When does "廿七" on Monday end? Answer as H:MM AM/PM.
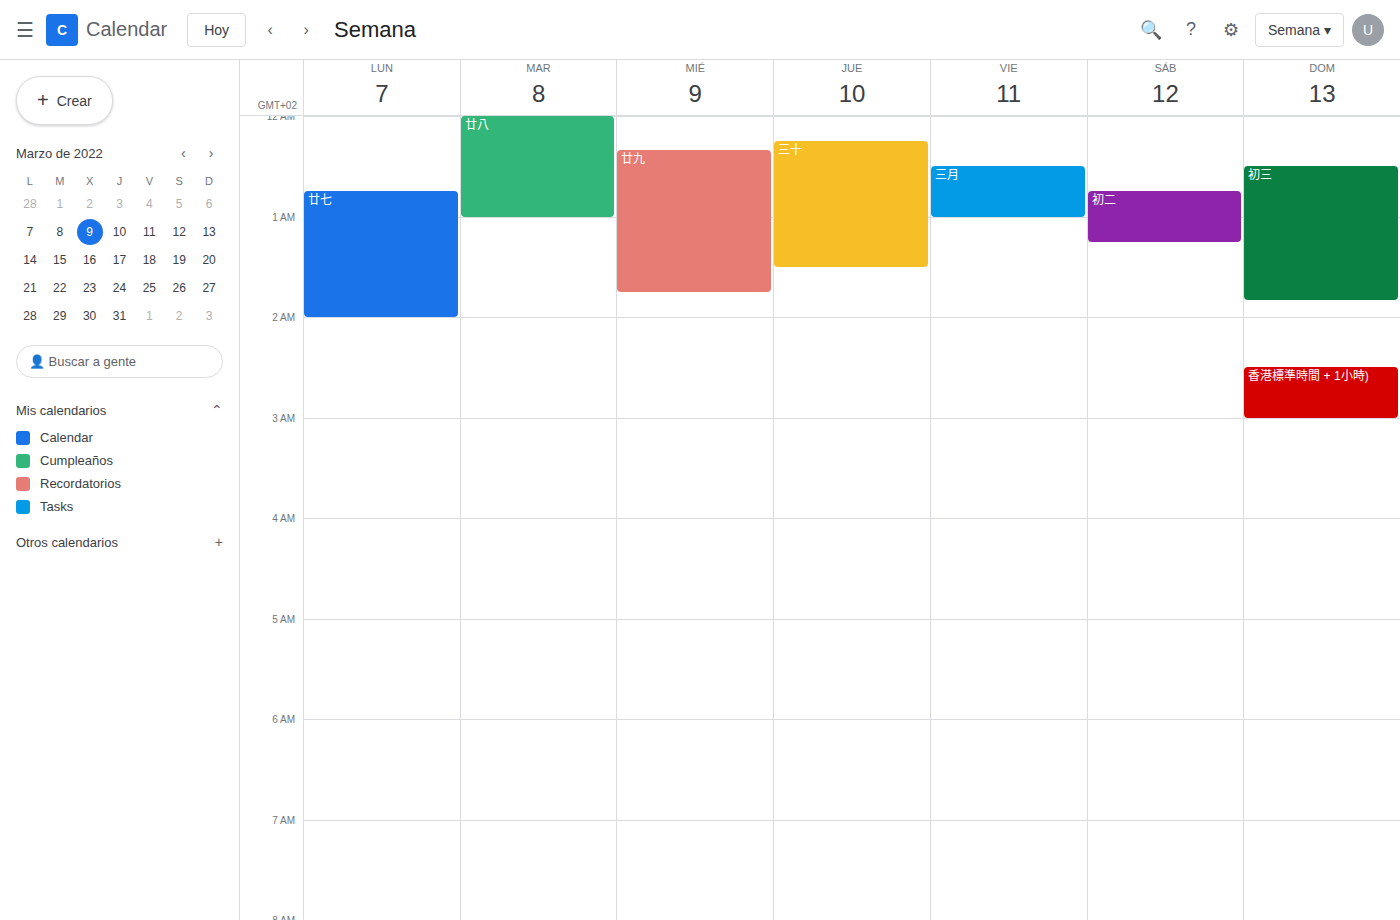
2:00 AM